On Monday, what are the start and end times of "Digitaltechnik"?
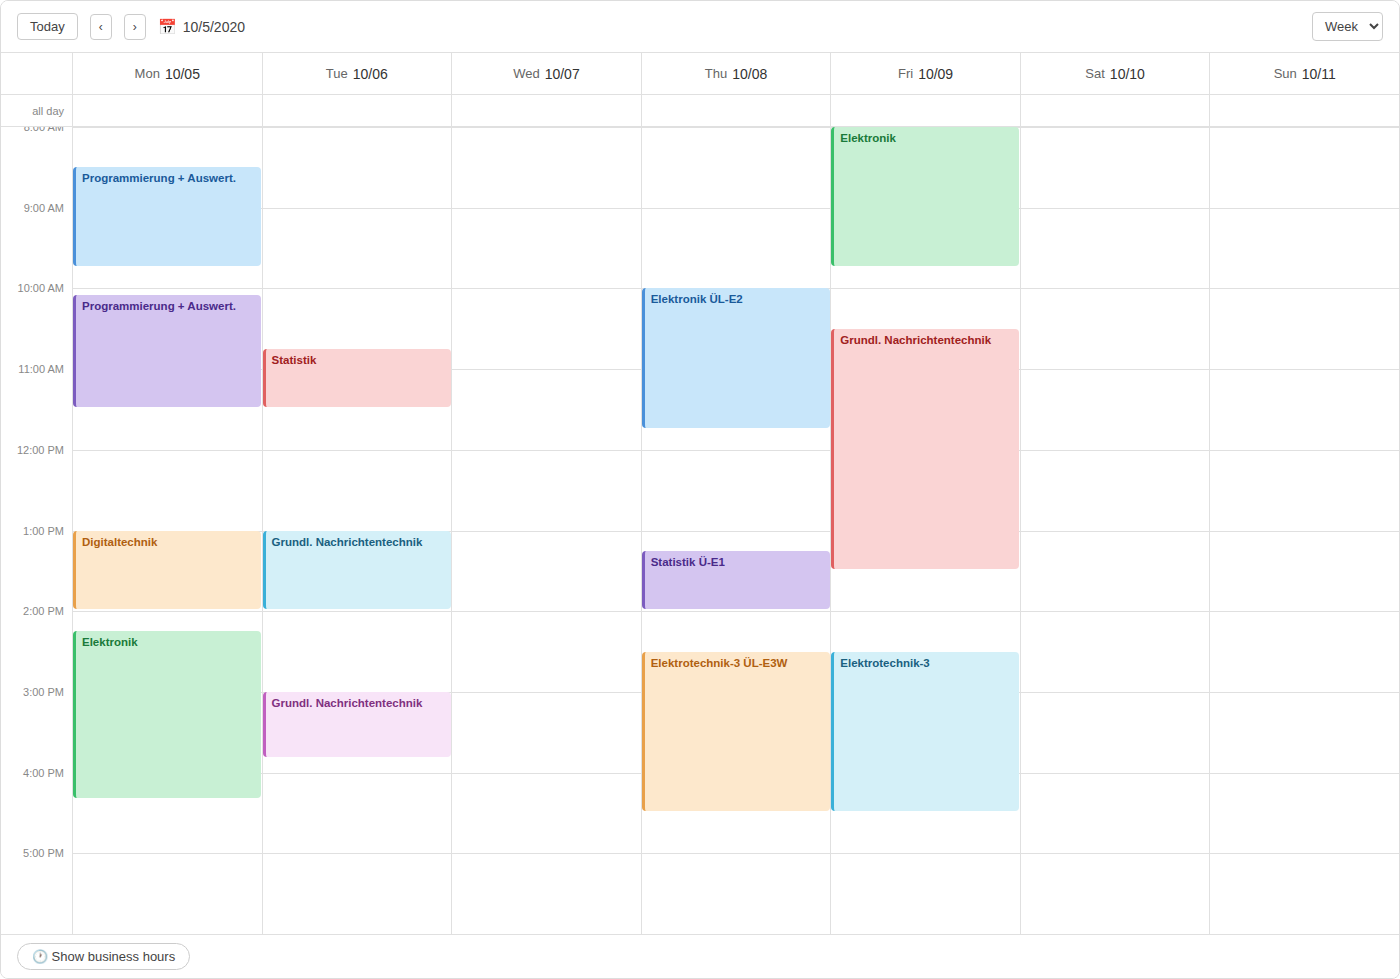
1:00 PM to 2:00 PM